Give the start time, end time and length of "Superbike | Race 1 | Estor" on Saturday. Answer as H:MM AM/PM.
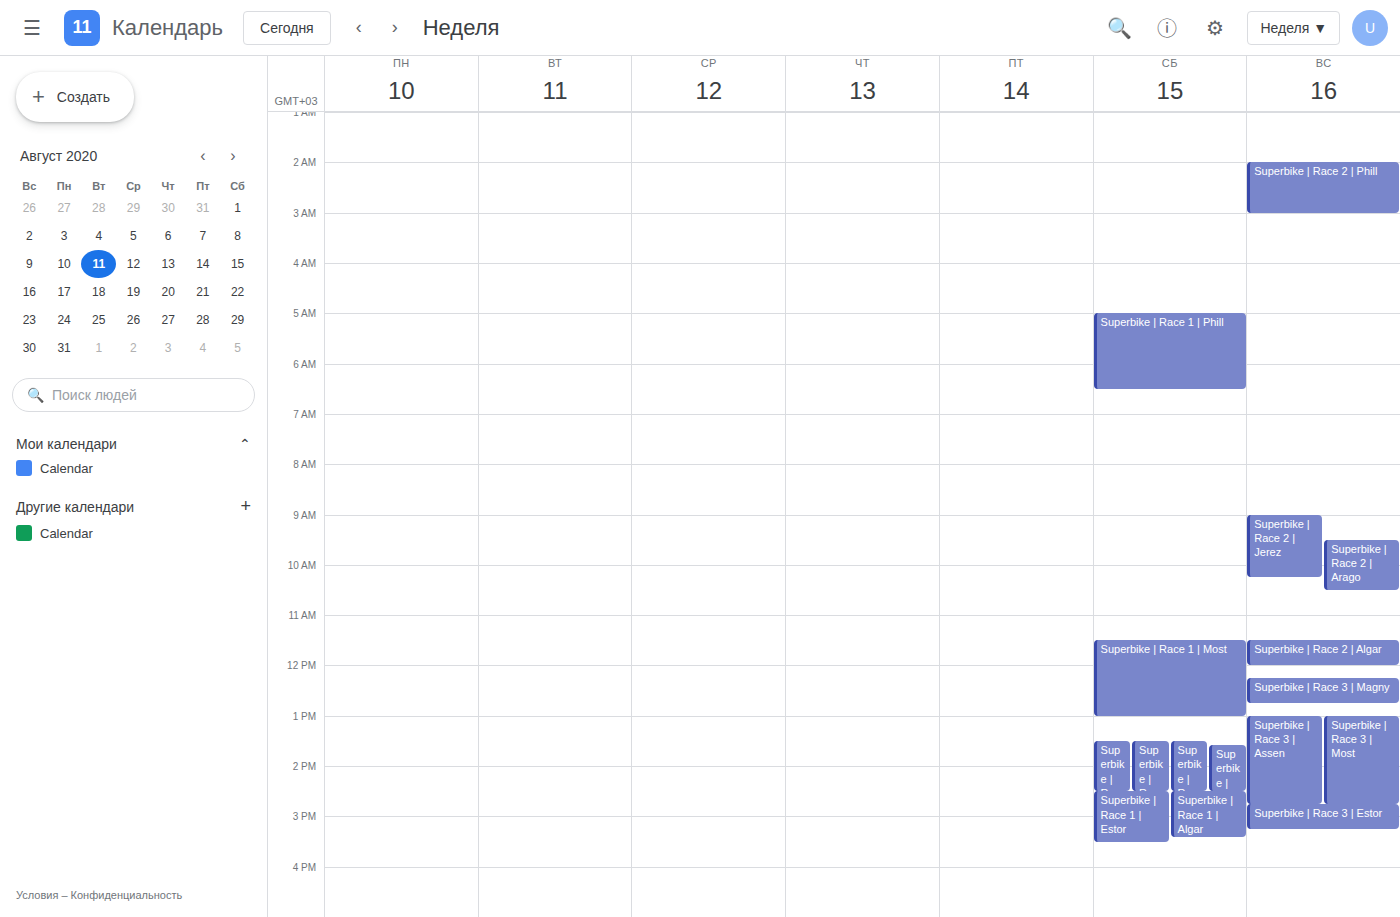
2:30 PM to 3:30 PM, 1 hour